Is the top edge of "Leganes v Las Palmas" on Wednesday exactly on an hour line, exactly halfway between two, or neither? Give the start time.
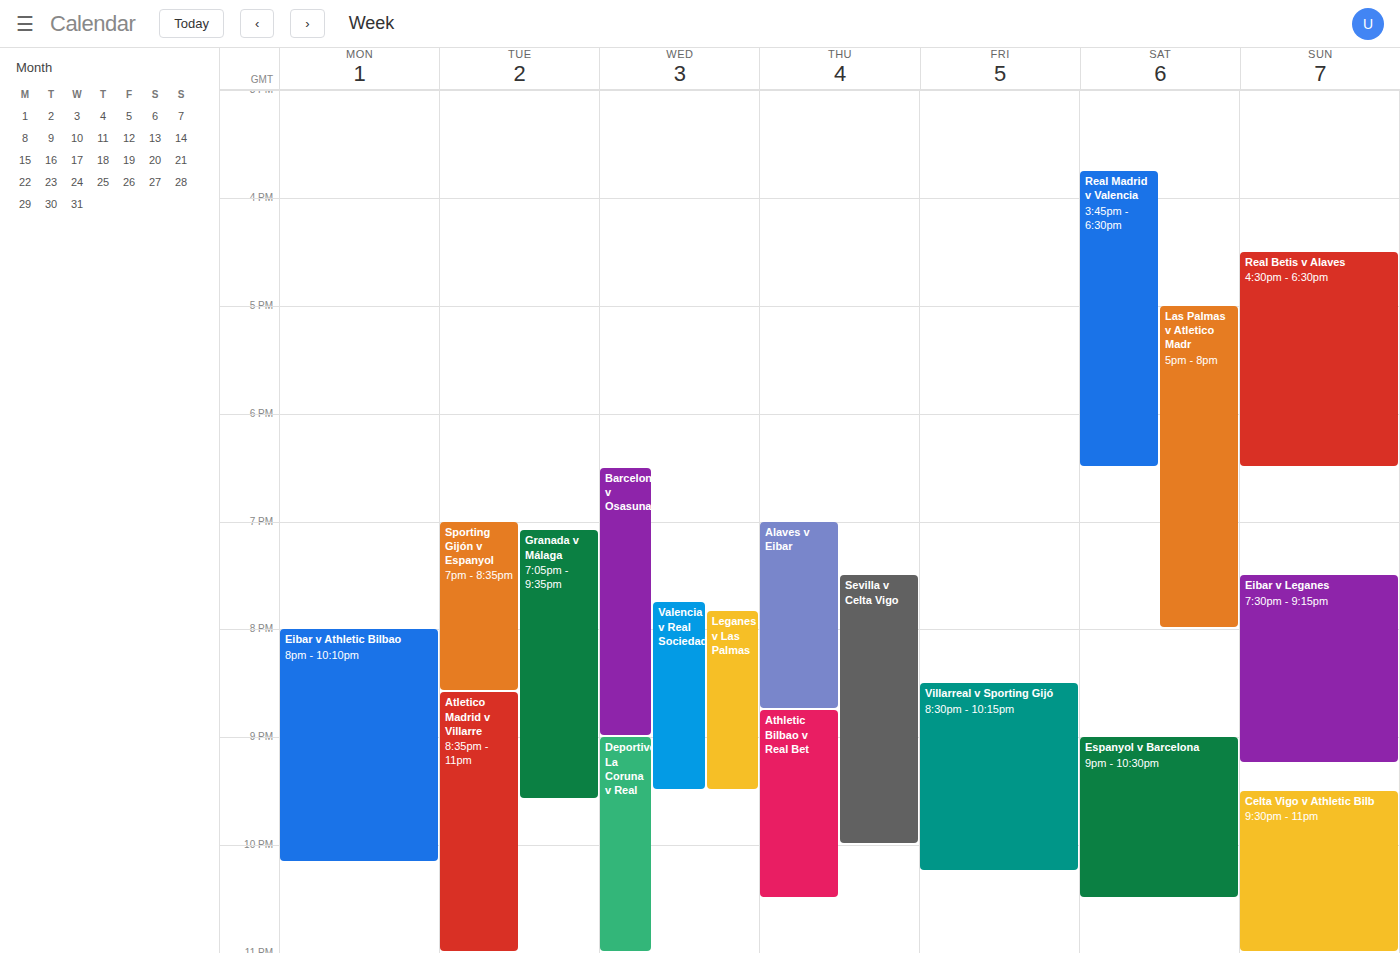
7:50 PM -- neither: 50 minutes below the 7 PM line and 10 minutes above the 8 PM line.